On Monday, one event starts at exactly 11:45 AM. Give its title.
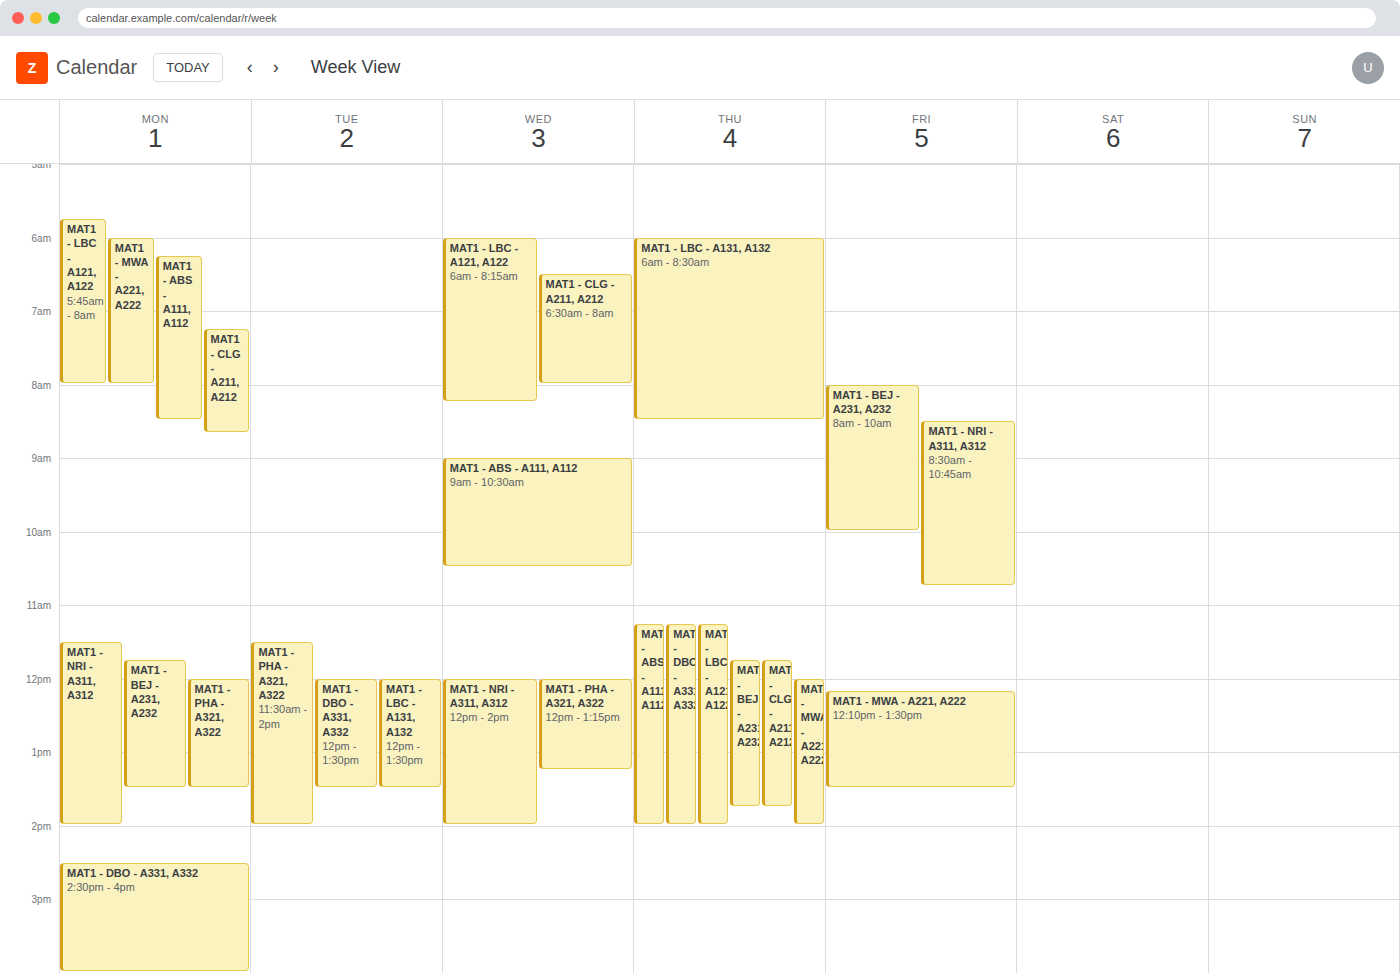
"MAT1 - BEJ - A231, A232"